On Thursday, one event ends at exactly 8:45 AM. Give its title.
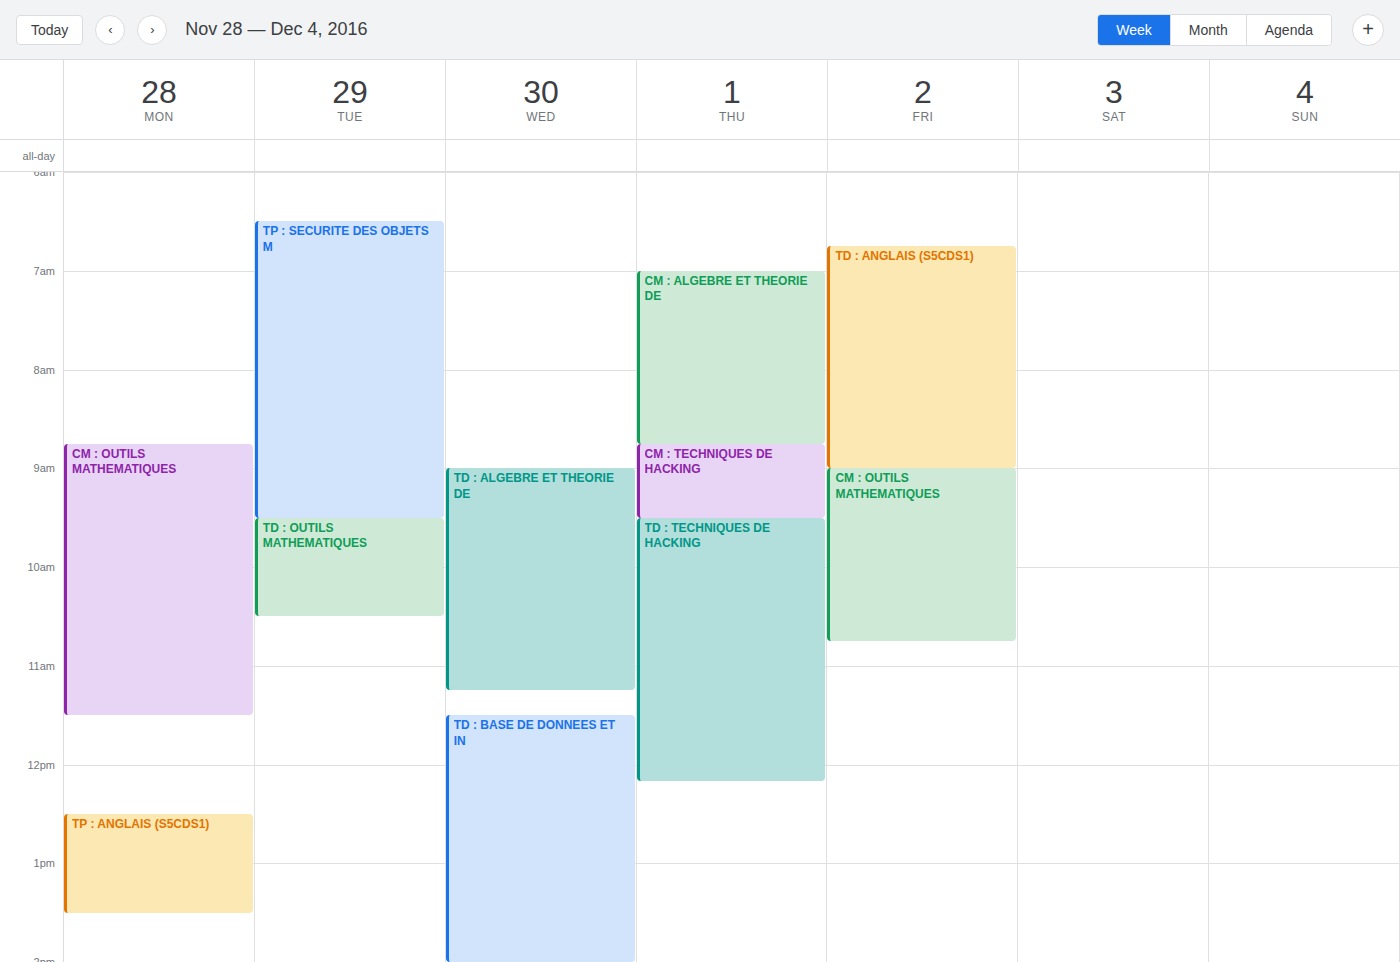
"CM : ALGEBRE ET THEORIE DE"